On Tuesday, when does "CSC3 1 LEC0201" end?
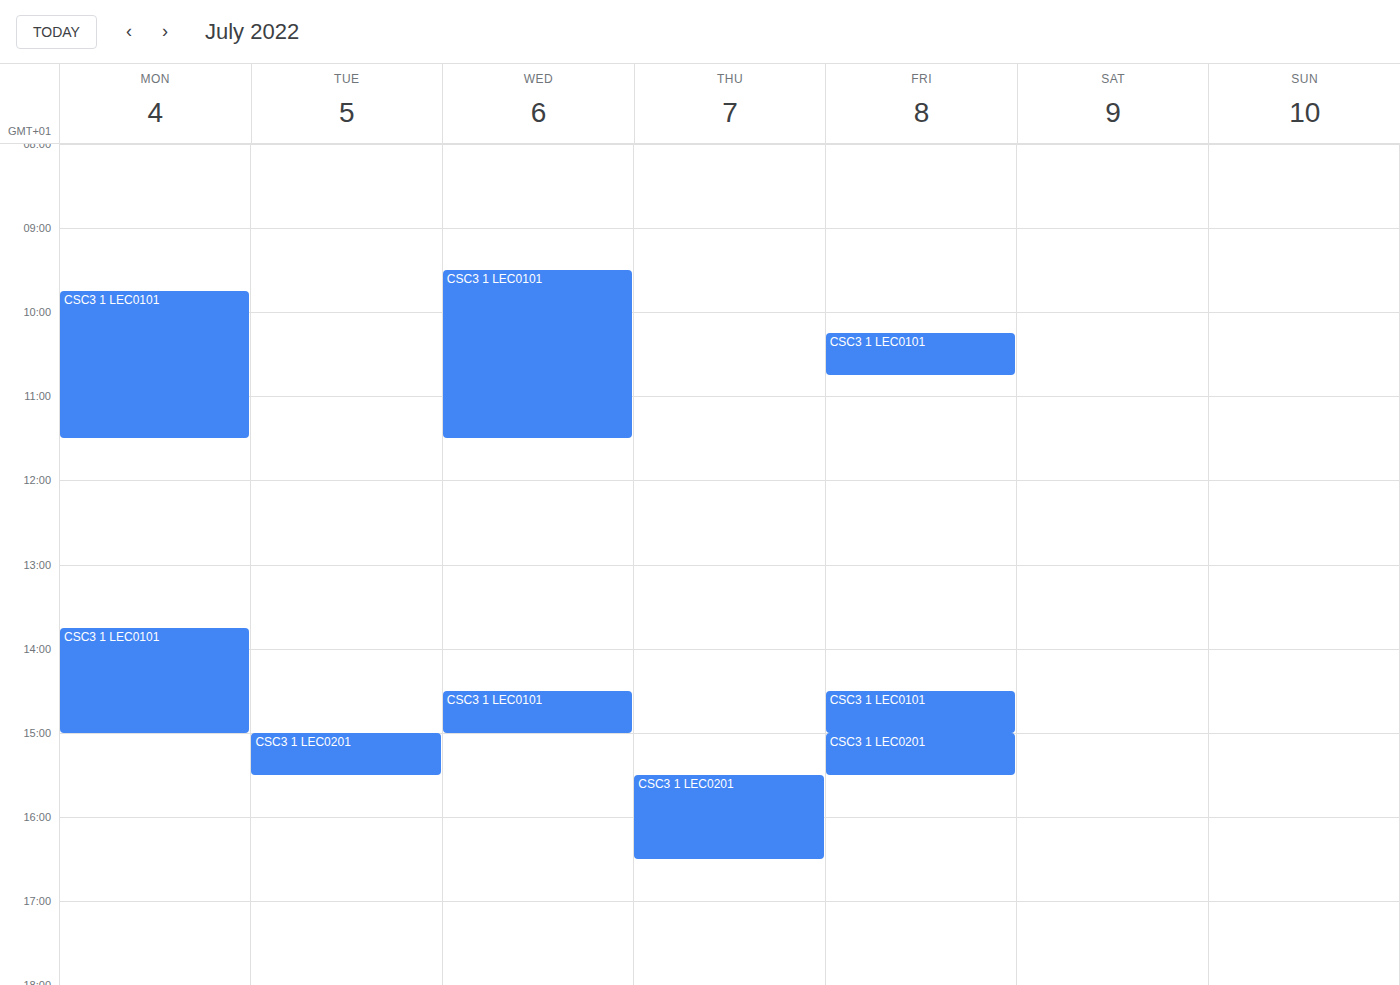
3:30 PM